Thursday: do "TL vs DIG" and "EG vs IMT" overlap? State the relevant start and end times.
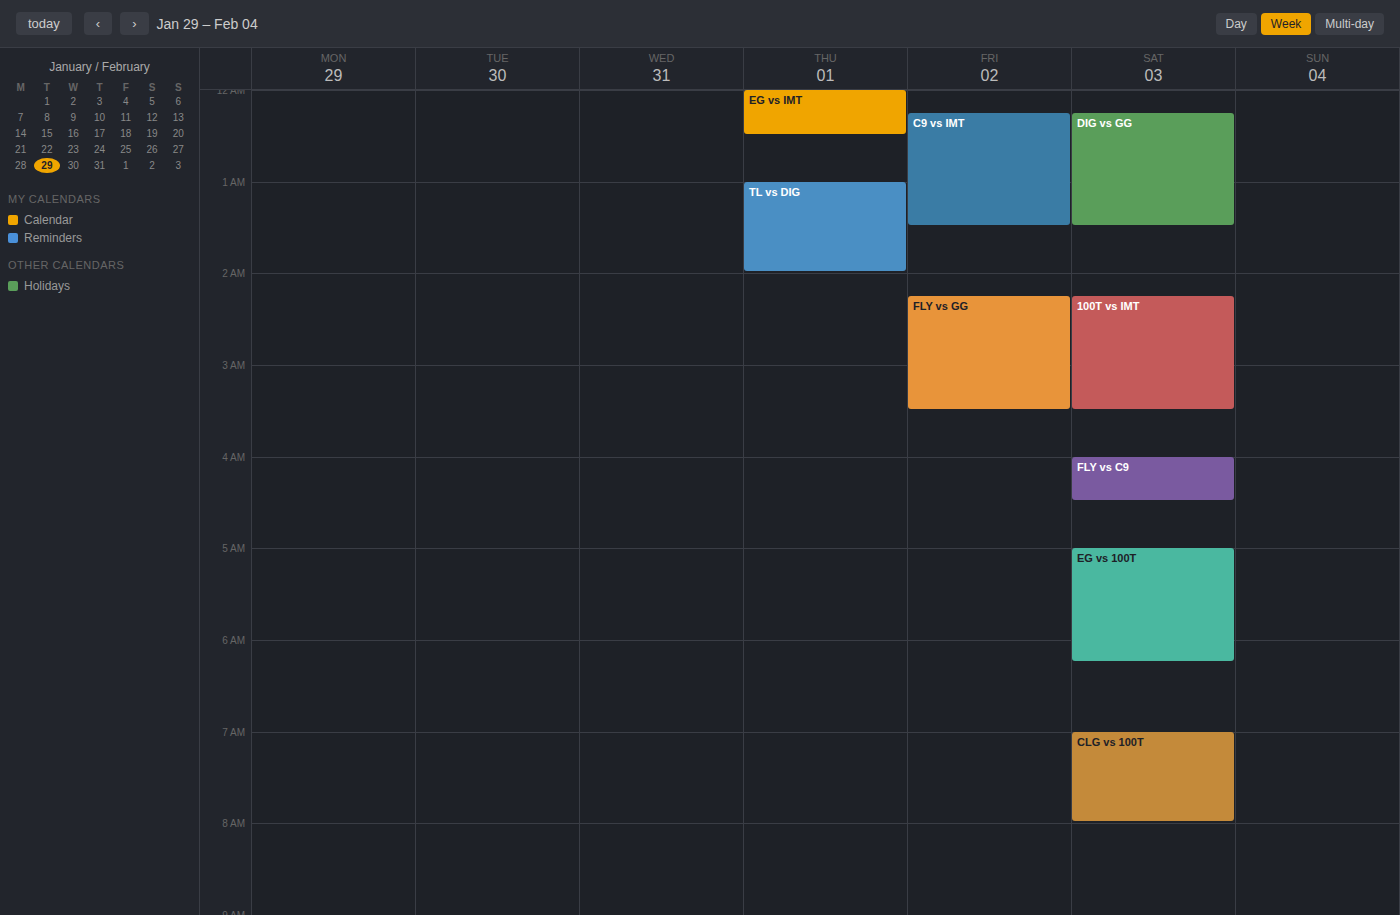
"EG vs IMT" ends at 12:30 AM and "TL vs DIG" starts at 1:00 AM -- no overlap.